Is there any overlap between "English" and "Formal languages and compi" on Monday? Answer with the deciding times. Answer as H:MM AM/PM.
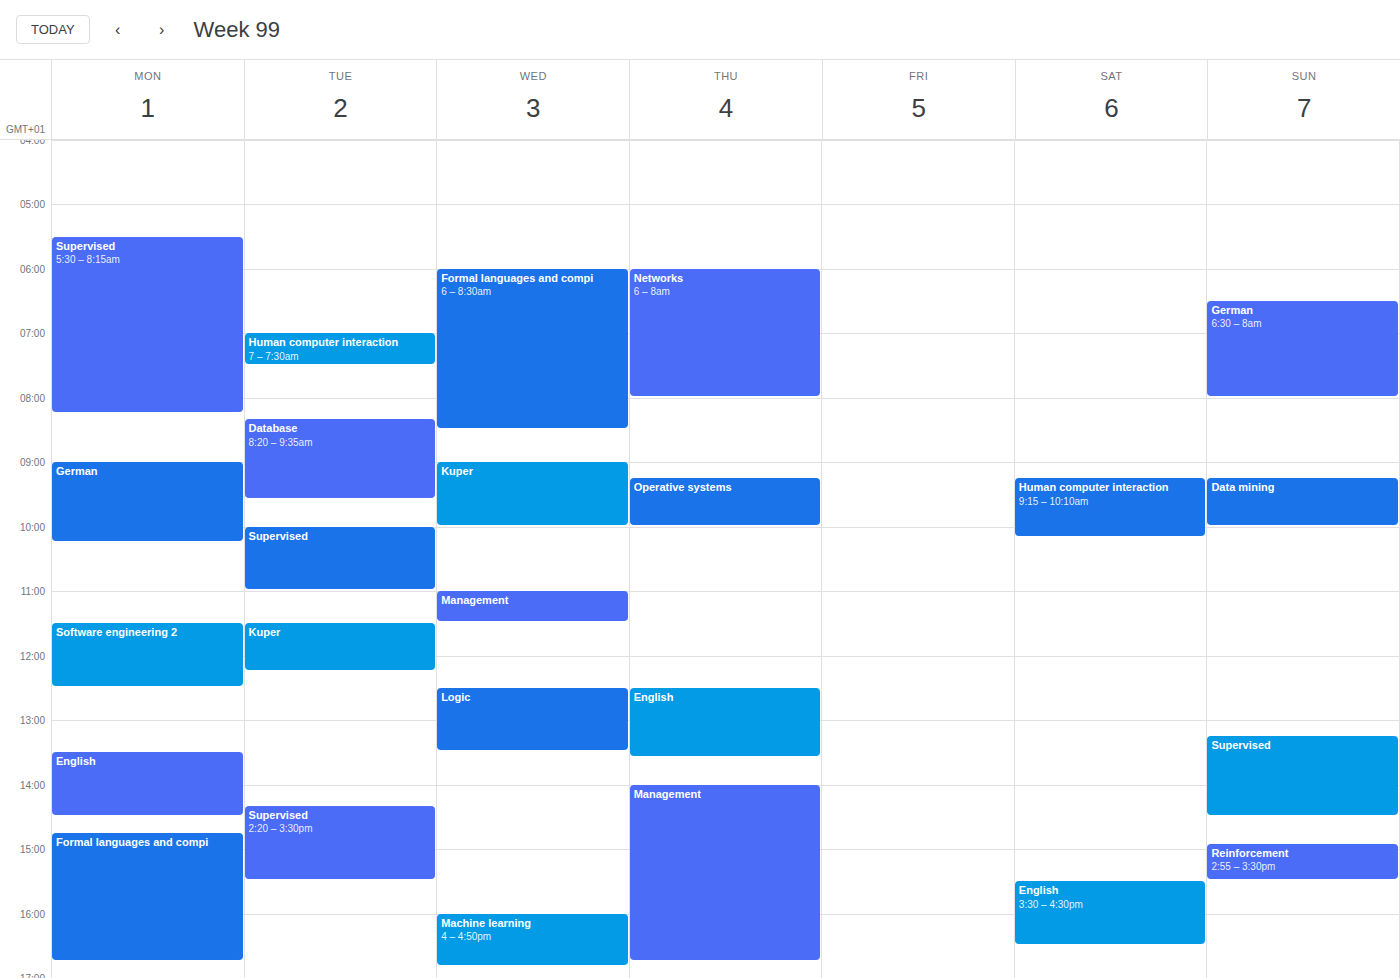
"English" ends at 2:30 PM and "Formal languages and compi" starts at 2:45 PM -- no overlap.